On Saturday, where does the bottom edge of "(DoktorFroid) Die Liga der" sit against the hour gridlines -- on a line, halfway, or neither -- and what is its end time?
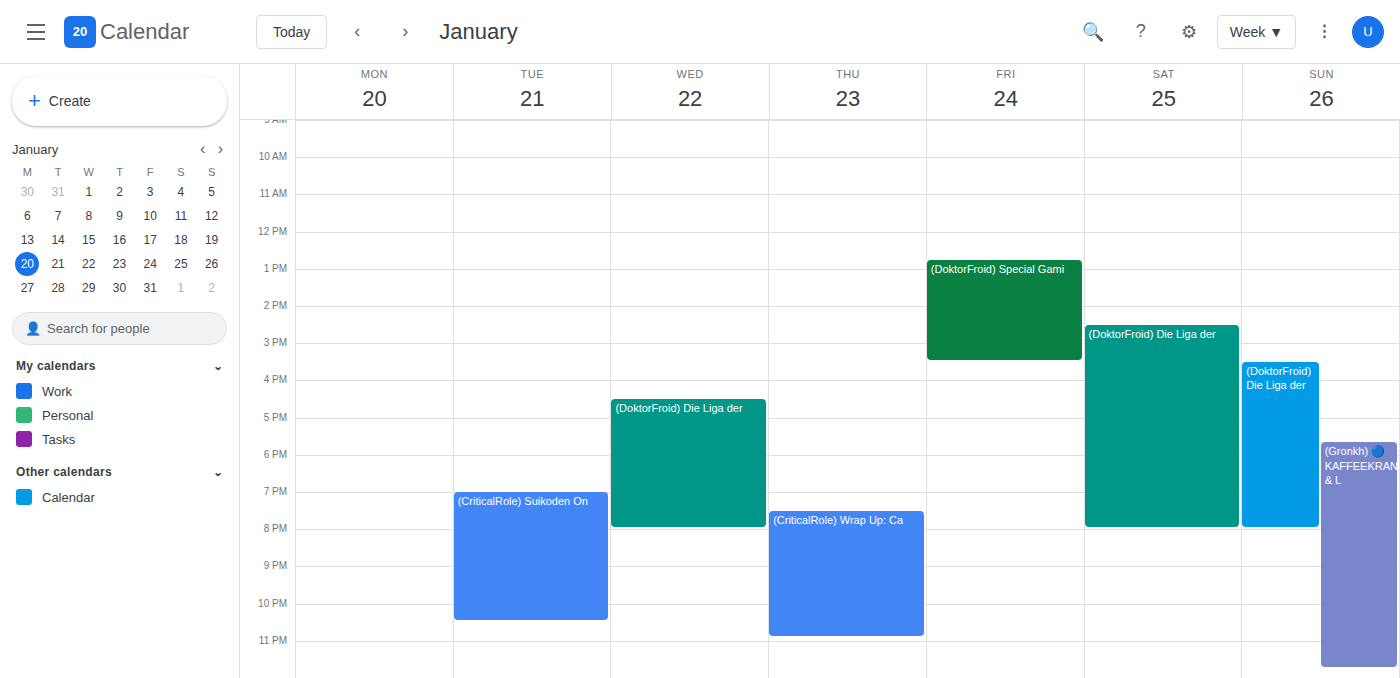
20:00 -- exactly on the 20:00 line.